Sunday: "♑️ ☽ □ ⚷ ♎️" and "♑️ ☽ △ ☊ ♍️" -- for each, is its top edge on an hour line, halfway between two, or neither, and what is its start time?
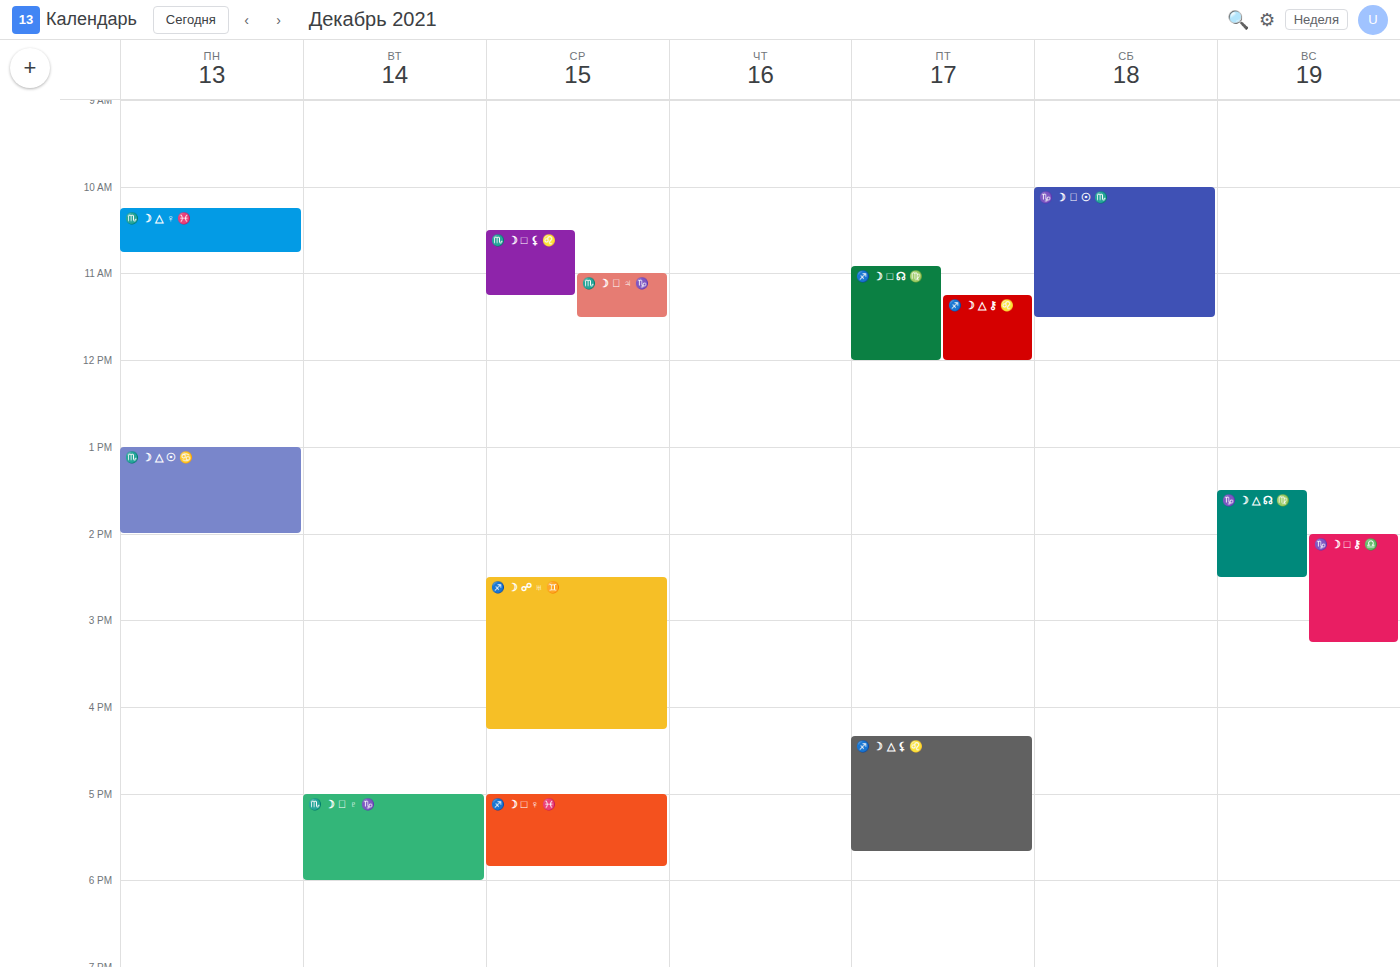
"♑️ ☽ □ ⚷ ♎️": 2:00 PM, exactly on the 2 PM line. "♑️ ☽ △ ☊ ♍️": 1:30 PM, halfway between the 1 PM and 2 PM lines.